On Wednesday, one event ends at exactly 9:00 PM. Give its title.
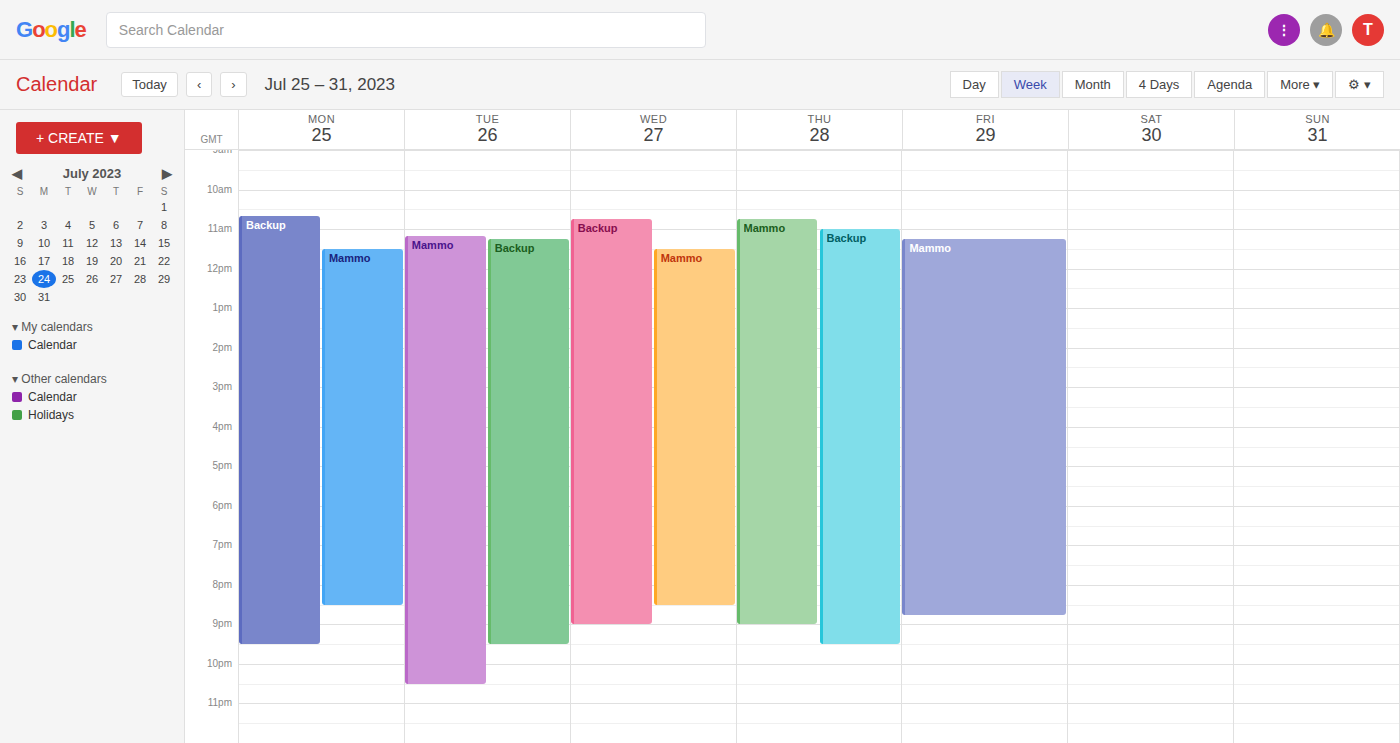
"Backup"